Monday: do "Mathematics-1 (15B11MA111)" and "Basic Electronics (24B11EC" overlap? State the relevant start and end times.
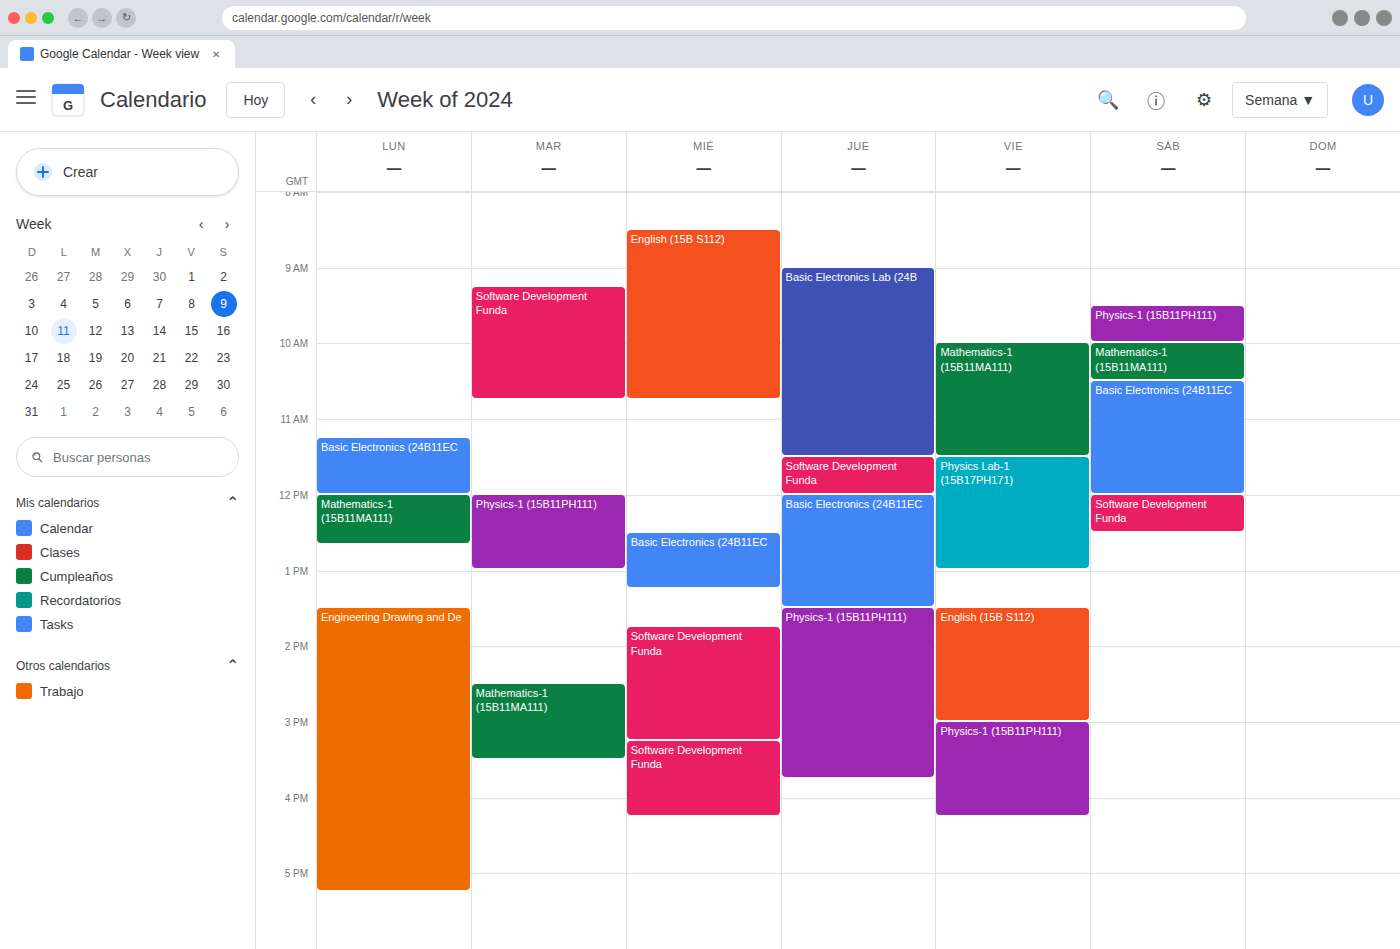
"Basic Electronics (24B11EC" ends at 12:00 PM, exactly when "Mathematics-1 (15B11MA111)" starts -- they touch but do not overlap.